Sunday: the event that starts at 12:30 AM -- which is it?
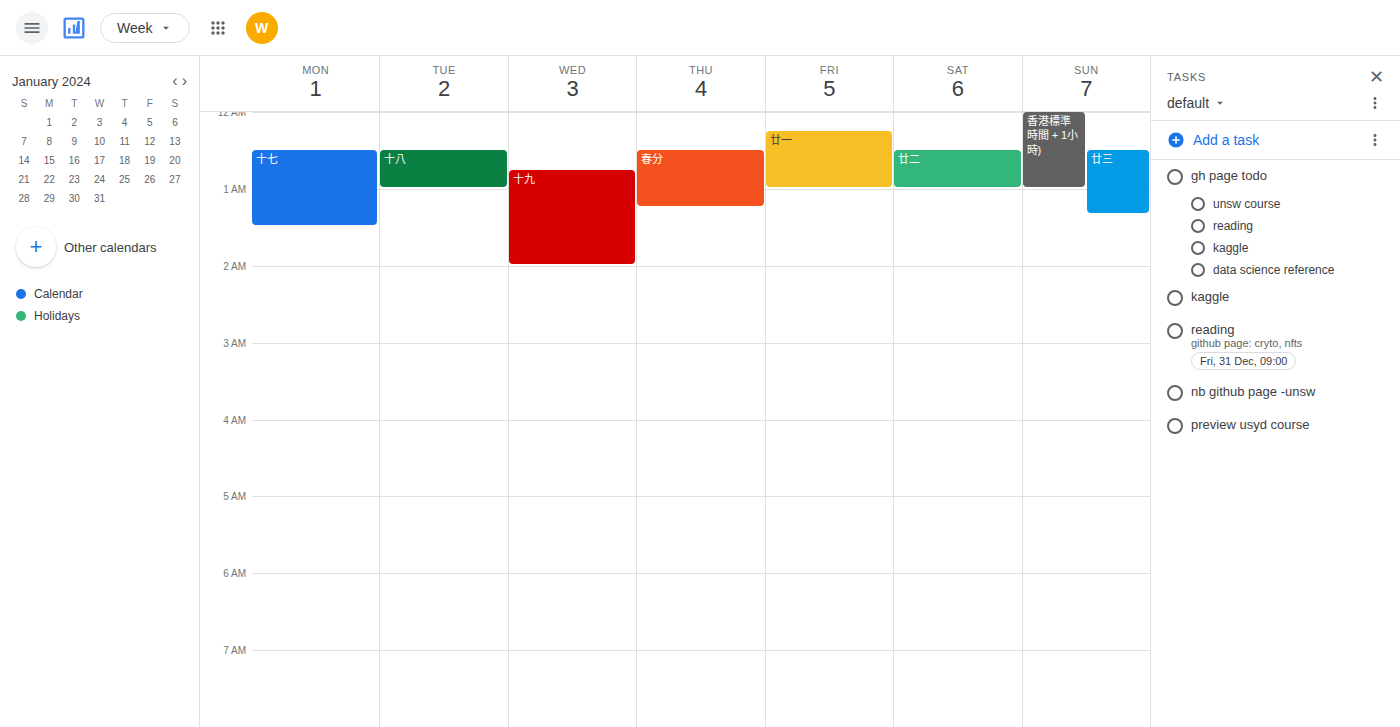
"廿三"